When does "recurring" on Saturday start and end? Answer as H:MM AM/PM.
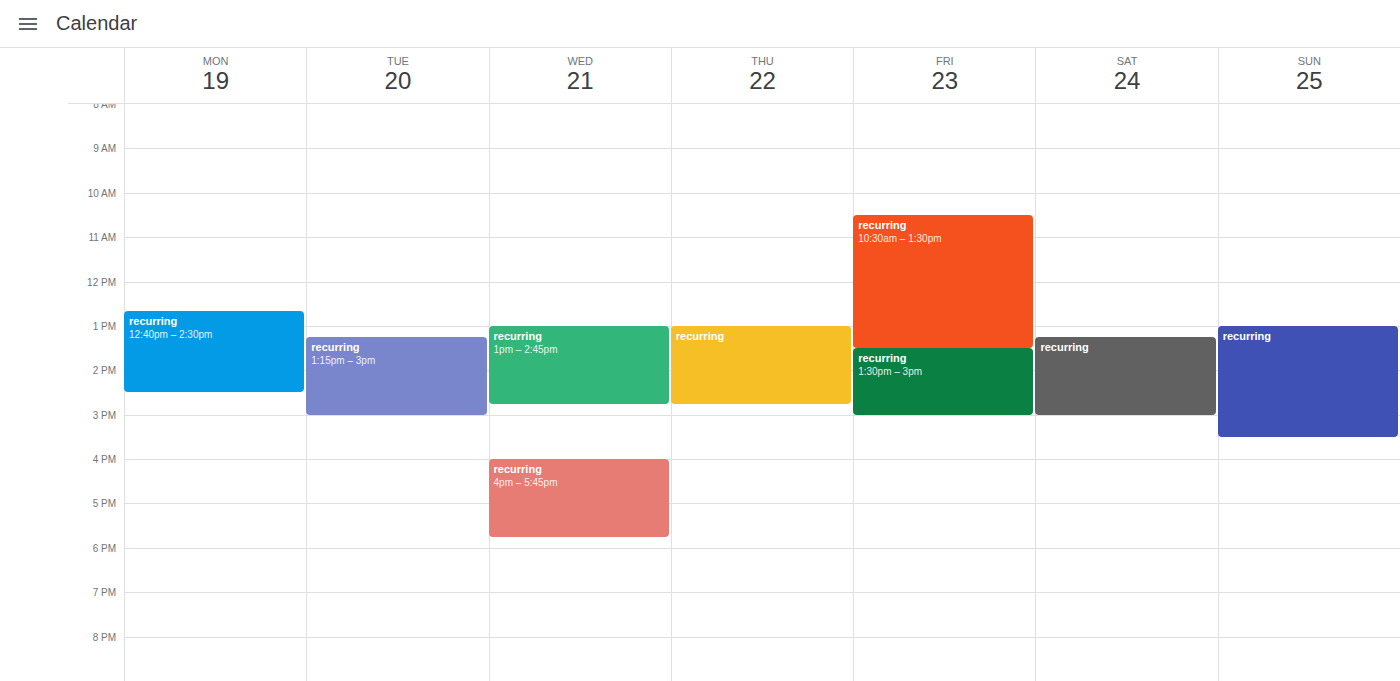
1:15 PM to 3:00 PM